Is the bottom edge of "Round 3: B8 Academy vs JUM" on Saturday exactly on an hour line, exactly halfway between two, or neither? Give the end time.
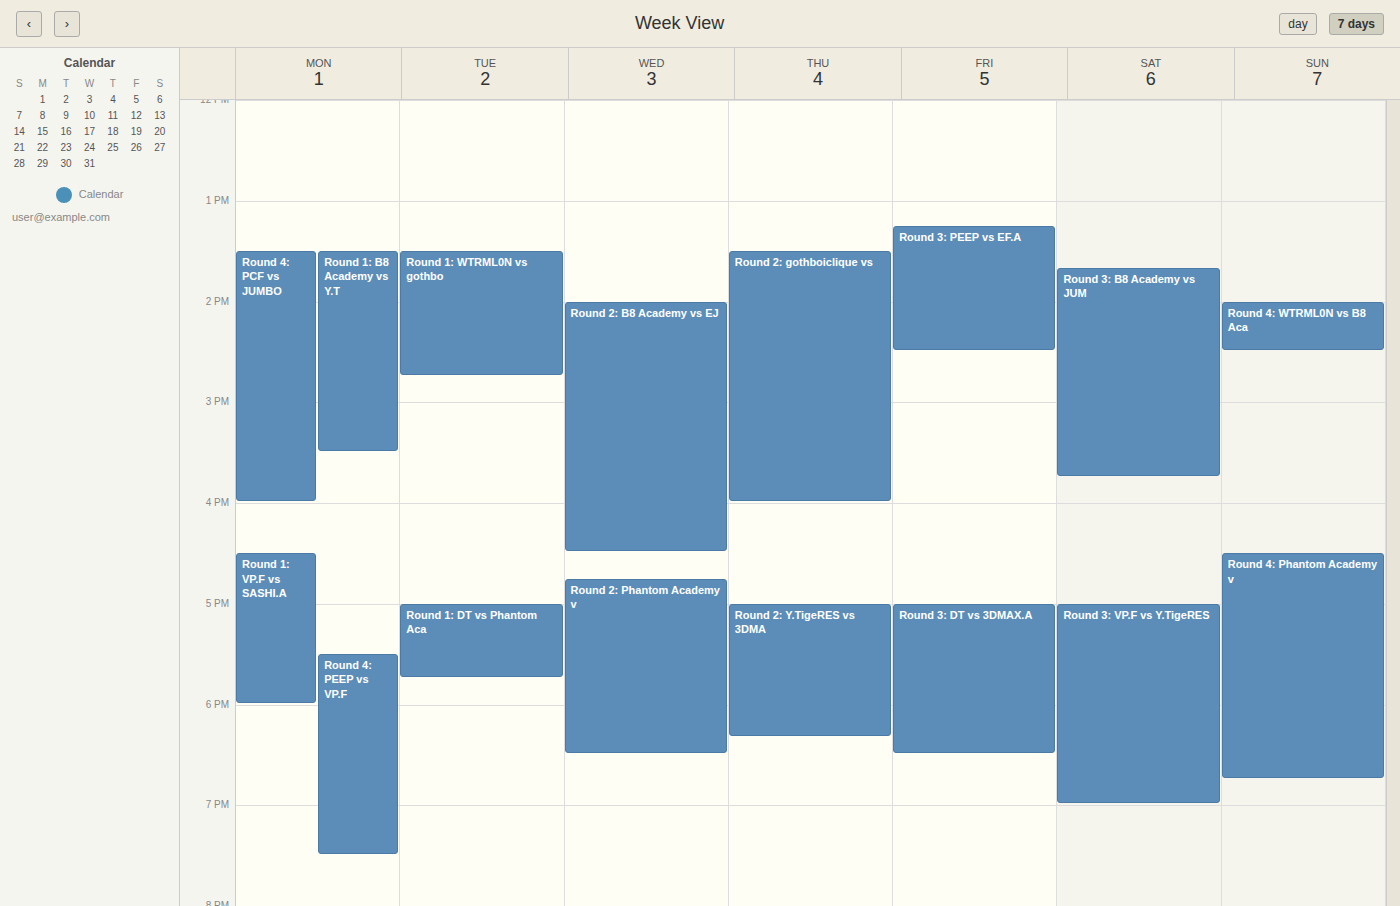
3:45 PM -- neither: three quarters of the way from the 3 PM line to the 4 PM line.